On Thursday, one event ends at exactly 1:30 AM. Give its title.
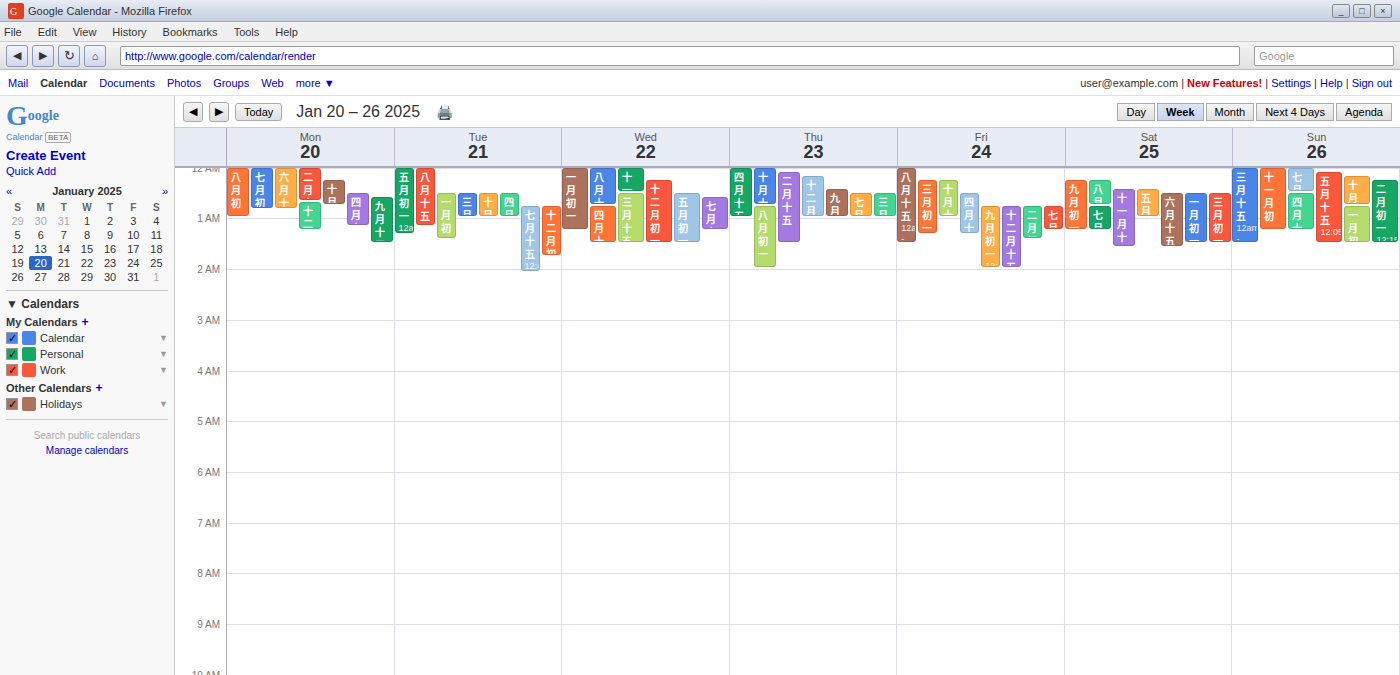
"二月十五"